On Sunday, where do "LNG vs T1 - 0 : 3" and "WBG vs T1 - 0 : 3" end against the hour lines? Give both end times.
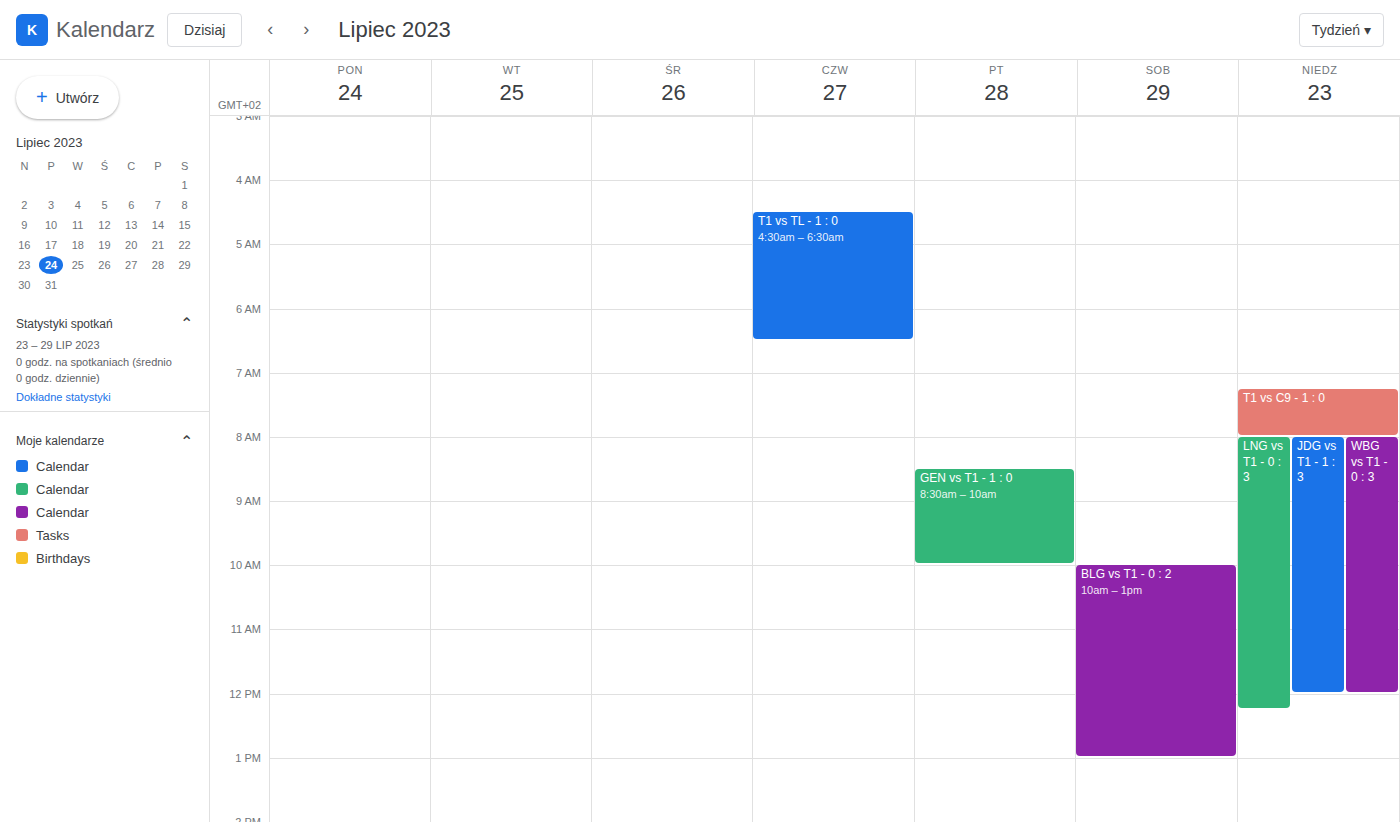
"LNG vs T1 - 0 : 3": 12:15 PM, neither: a quarter of the way from the 12 PM line to the 1 PM line. "WBG vs T1 - 0 : 3": 12:00 PM, exactly on the 12 PM line.